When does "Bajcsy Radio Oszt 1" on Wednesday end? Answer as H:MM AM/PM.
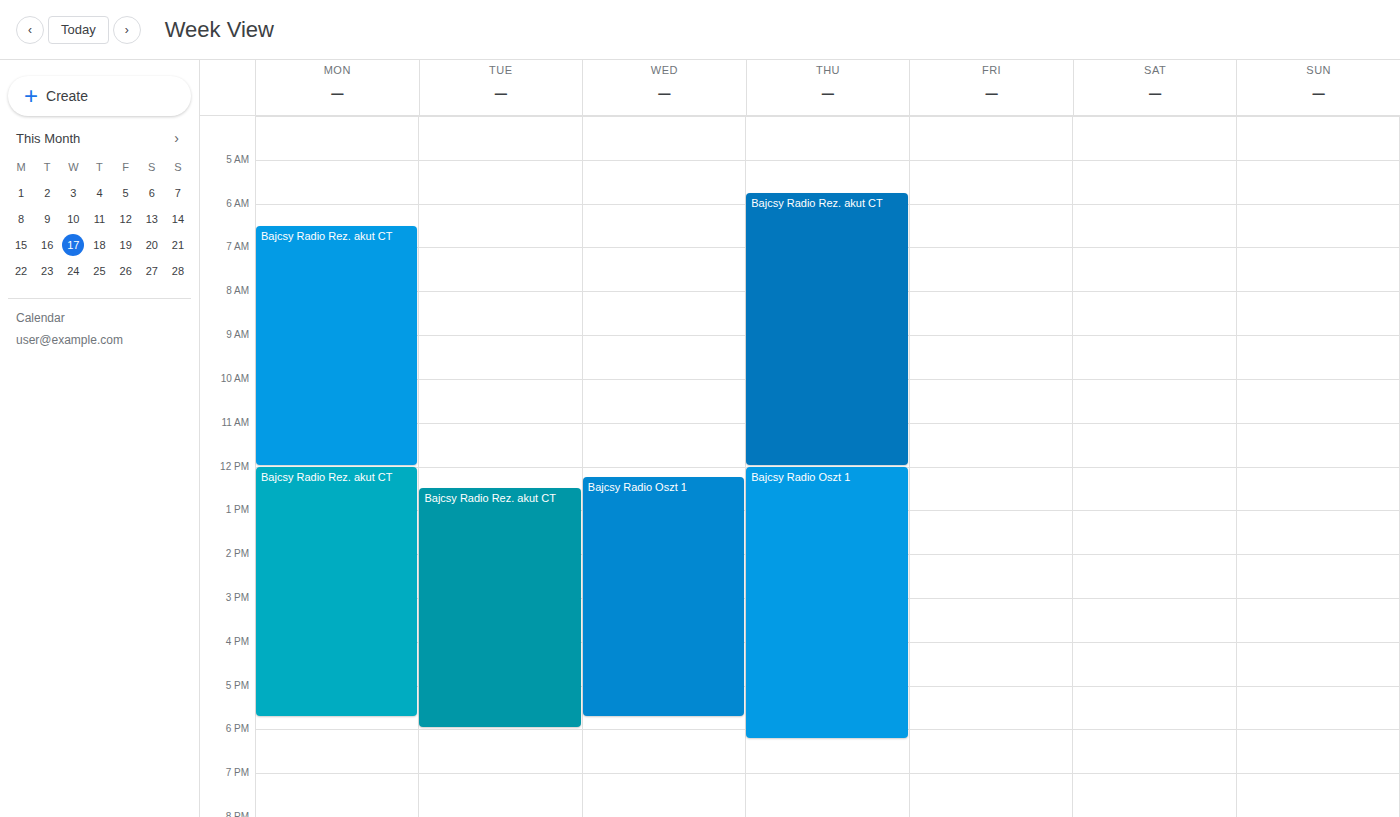
5:45 PM